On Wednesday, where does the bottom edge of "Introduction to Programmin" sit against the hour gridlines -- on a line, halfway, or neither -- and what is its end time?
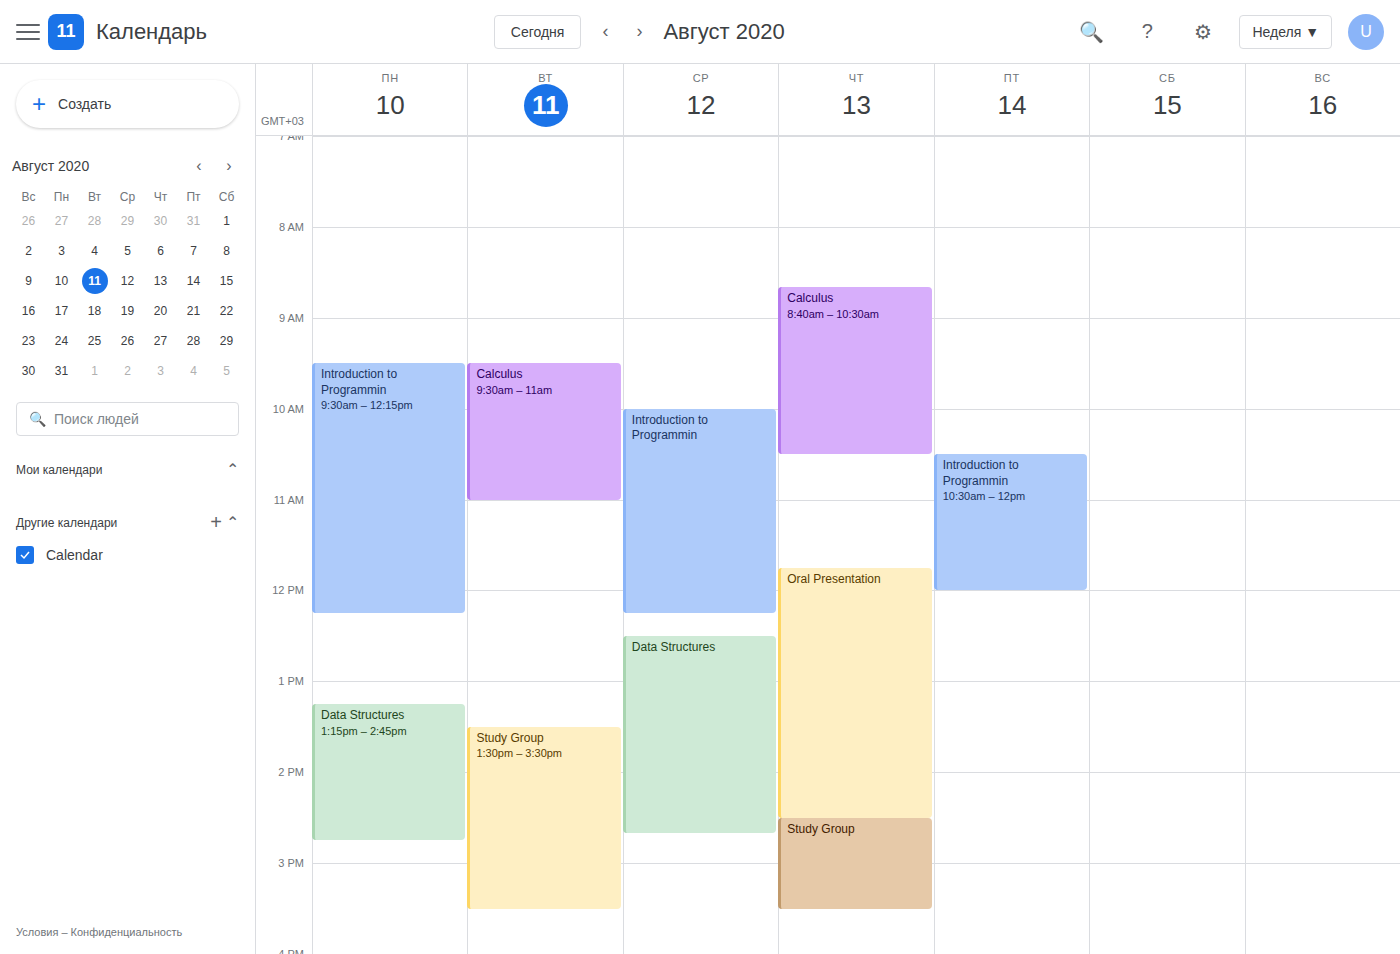
12:15 PM -- neither: a quarter of the way from the 12 PM line to the 1 PM line.